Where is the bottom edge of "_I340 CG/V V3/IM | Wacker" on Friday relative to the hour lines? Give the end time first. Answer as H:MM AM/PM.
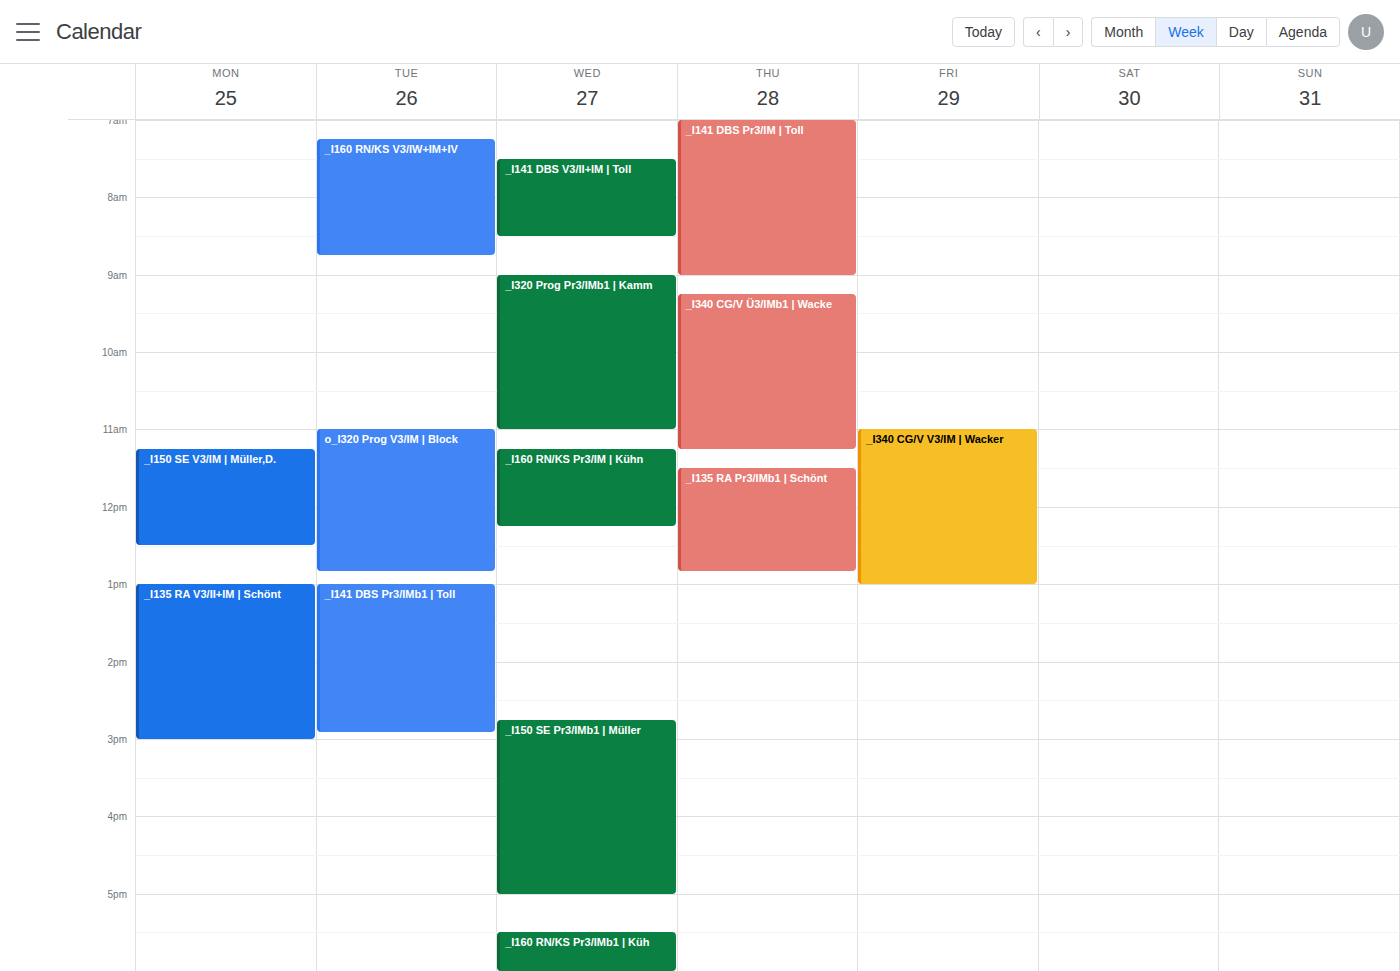
1:00 PM -- exactly on the 1 PM line.